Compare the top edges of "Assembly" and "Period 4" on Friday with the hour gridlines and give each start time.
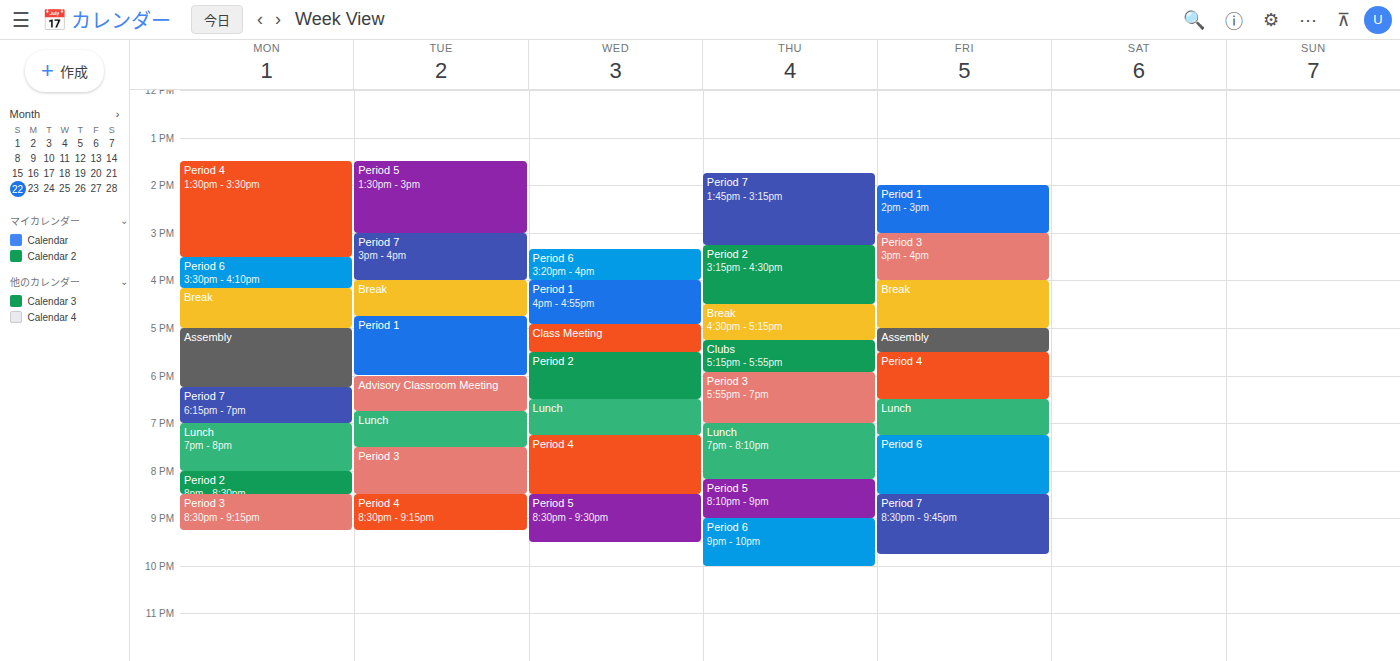
"Assembly": 5:00 PM, exactly on the 5 PM line. "Period 4": 5:30 PM, halfway between the 5 PM and 6 PM lines.